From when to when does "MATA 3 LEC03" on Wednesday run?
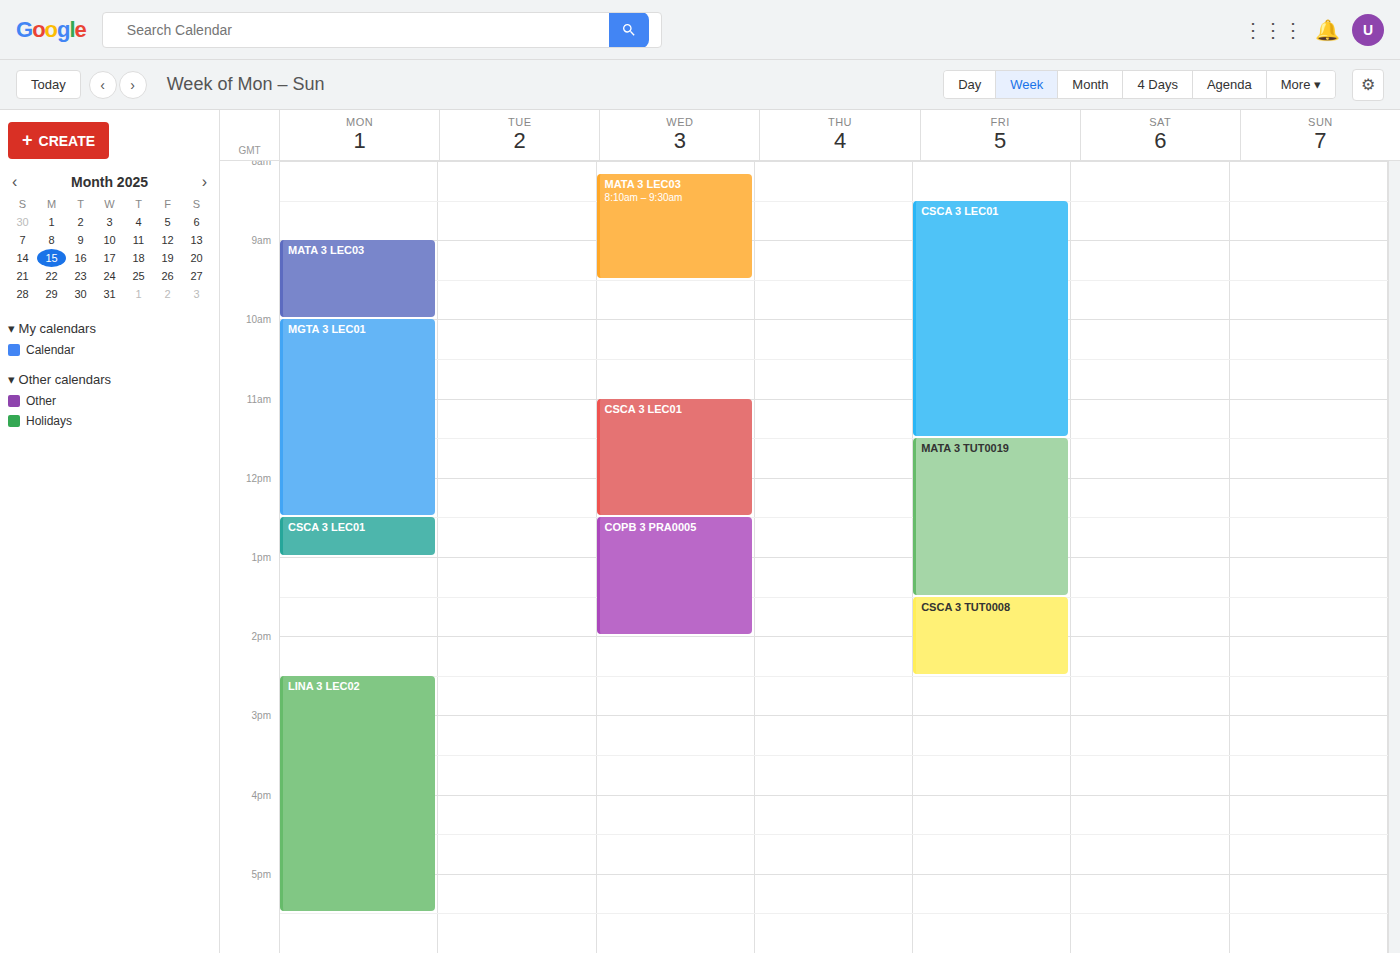
8:10 AM to 9:30 AM